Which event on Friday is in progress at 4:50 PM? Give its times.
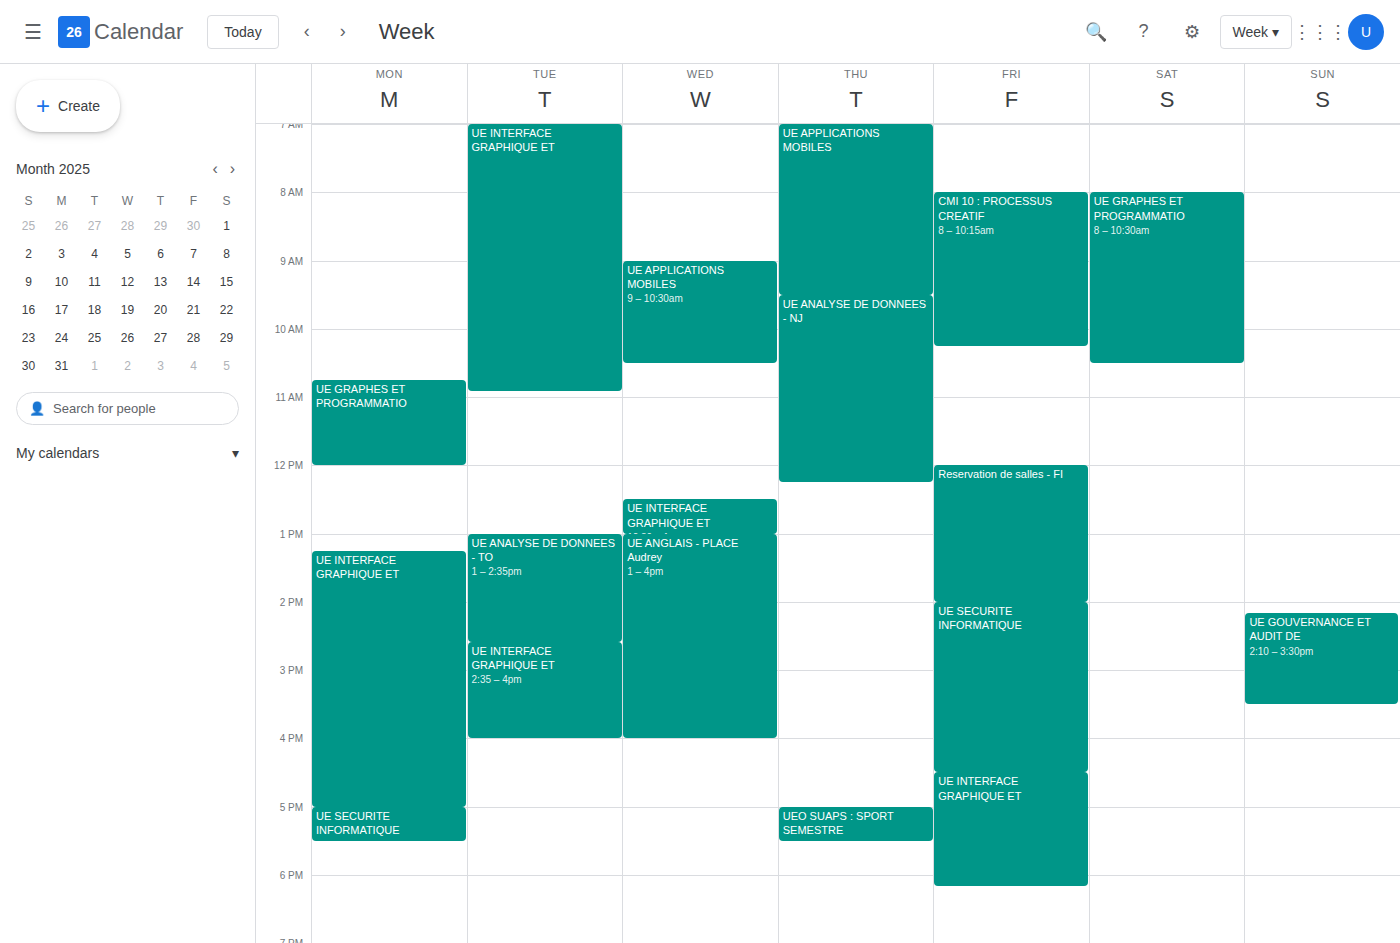
"UE INTERFACE GRAPHIQUE ET", 4:30 PM to 6:10 PM